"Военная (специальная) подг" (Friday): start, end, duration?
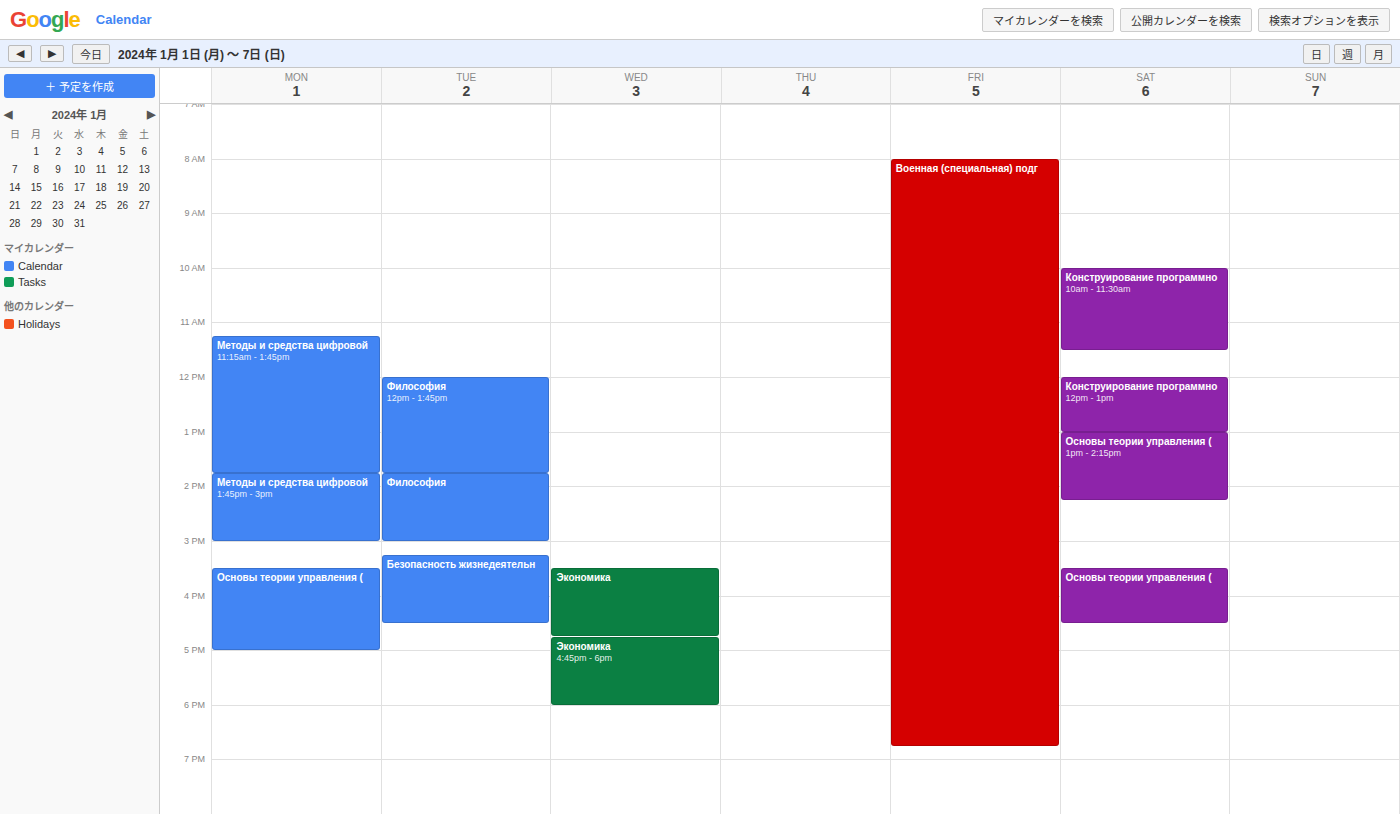
8:00 AM to 6:45 PM, 10 hours 45 minutes